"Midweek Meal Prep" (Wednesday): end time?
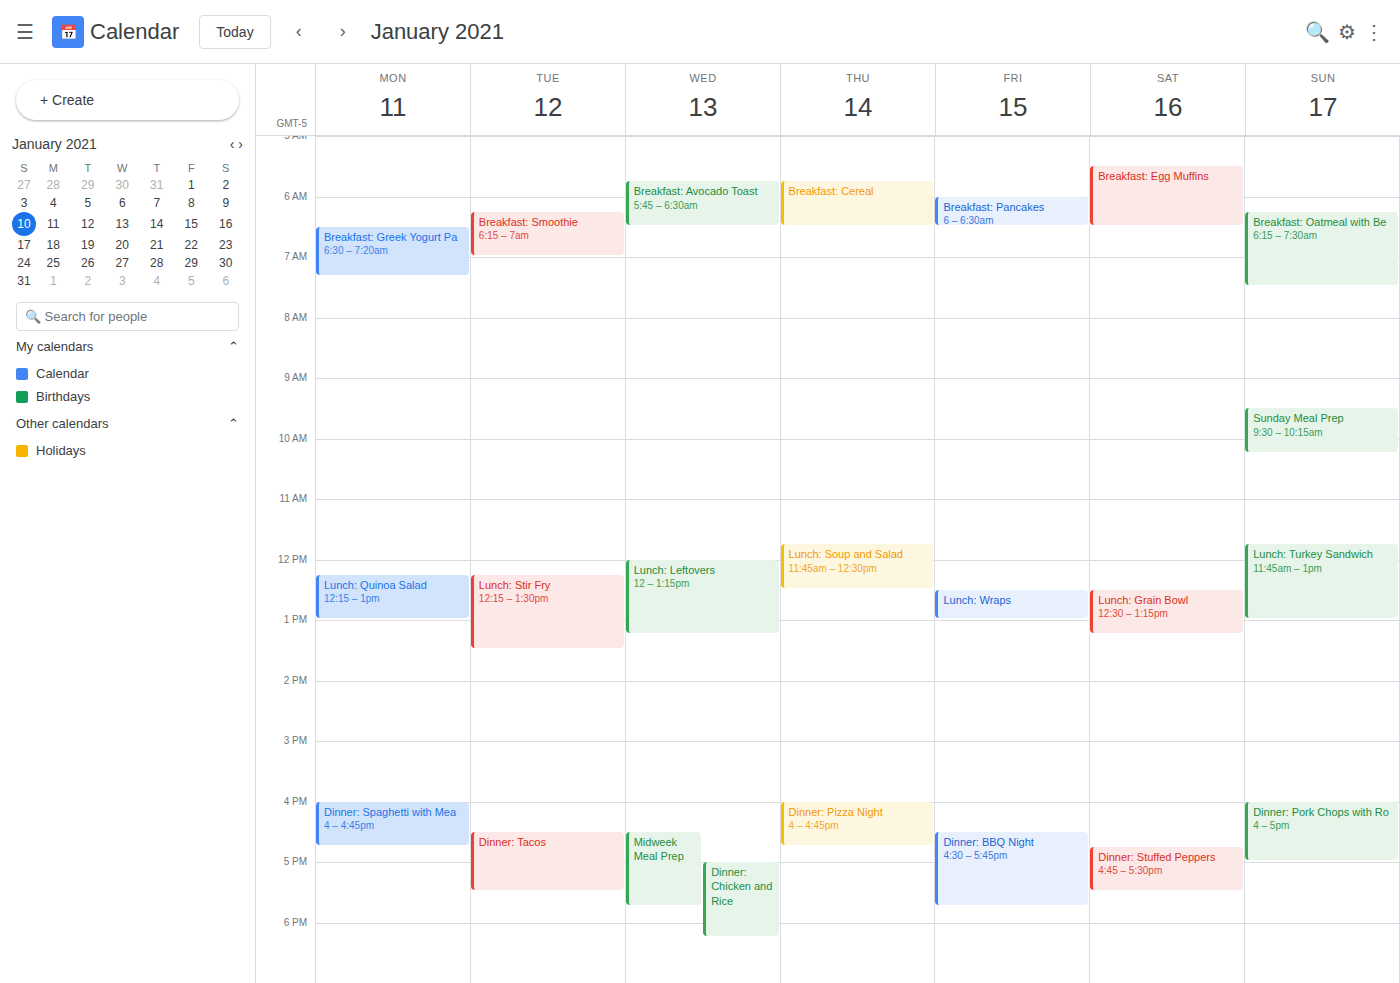
5:45 PM